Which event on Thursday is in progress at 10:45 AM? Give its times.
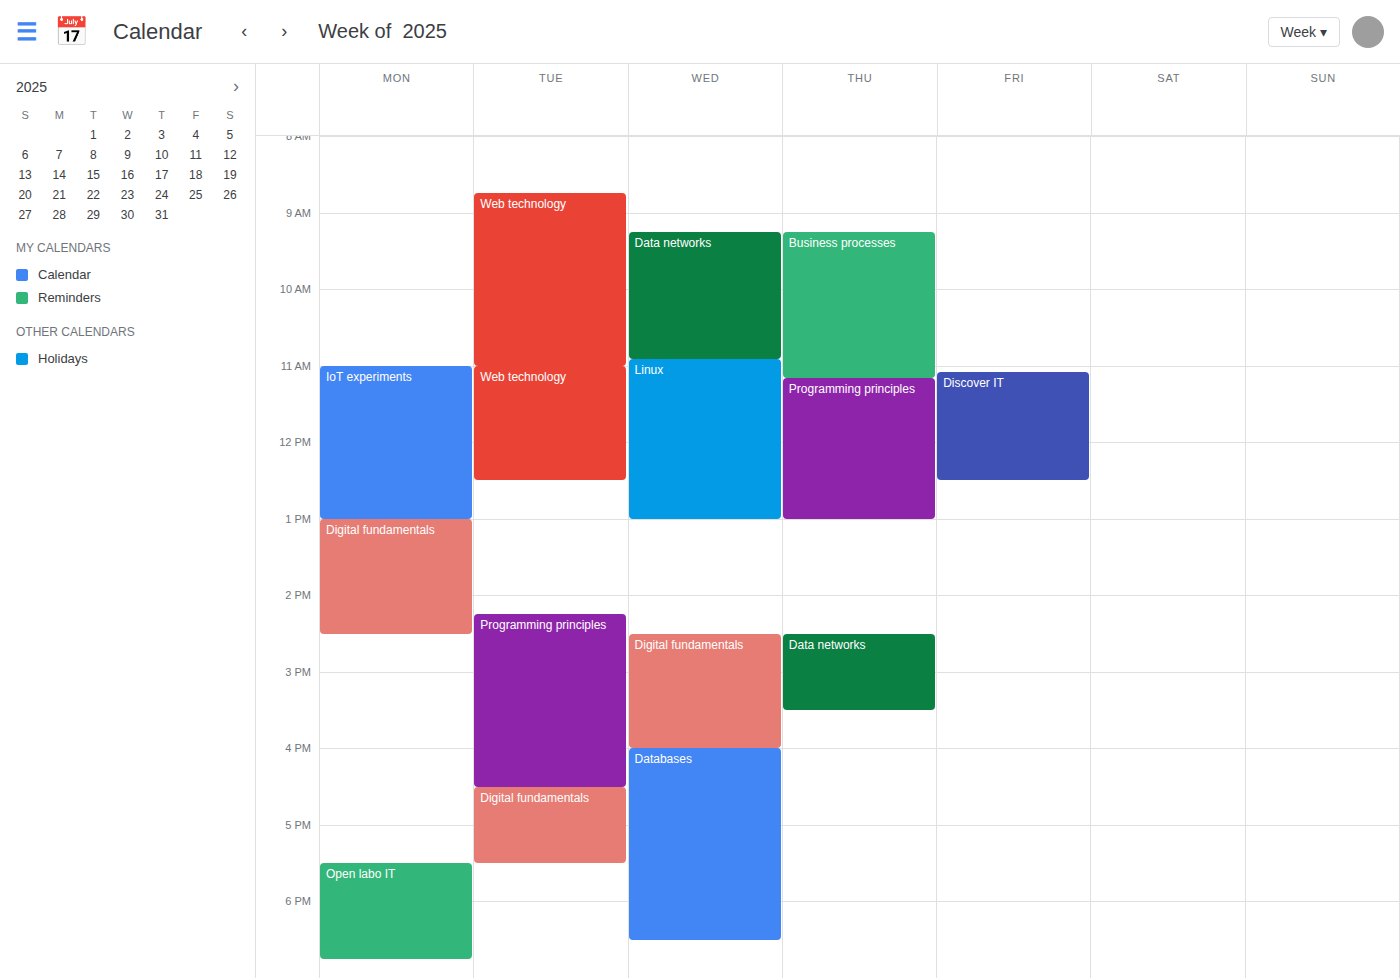
"Business processes", 9:15 AM to 11:10 AM